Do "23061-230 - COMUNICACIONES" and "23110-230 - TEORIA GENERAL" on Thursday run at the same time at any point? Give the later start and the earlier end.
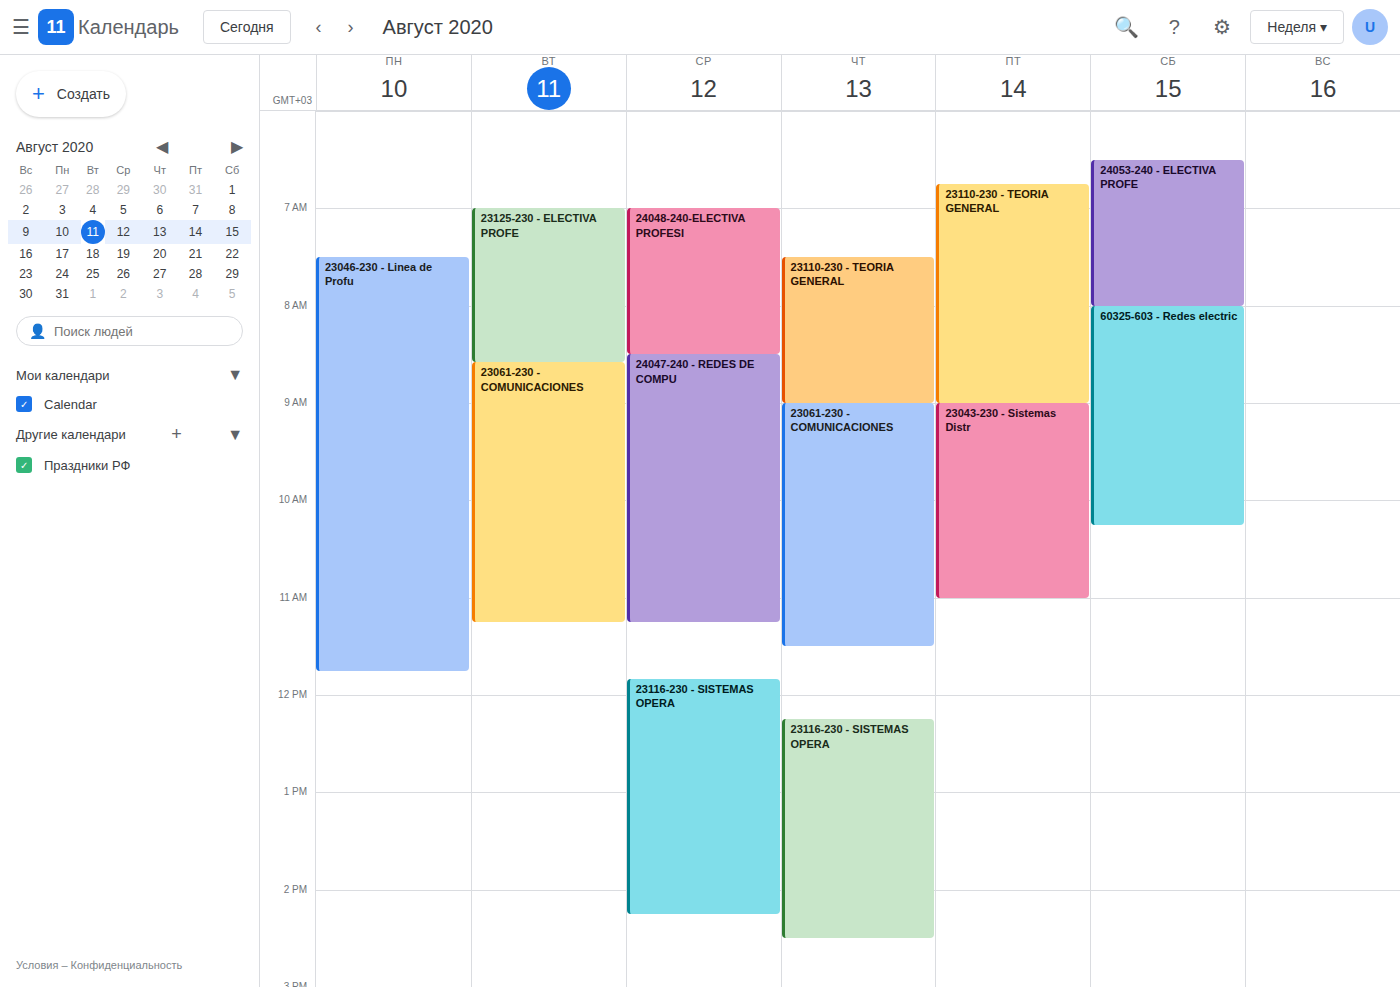
"23110-230 - TEORIA GENERAL" ends at 09:00, exactly when "23061-230 - COMUNICACIONES" starts -- they touch but do not overlap.